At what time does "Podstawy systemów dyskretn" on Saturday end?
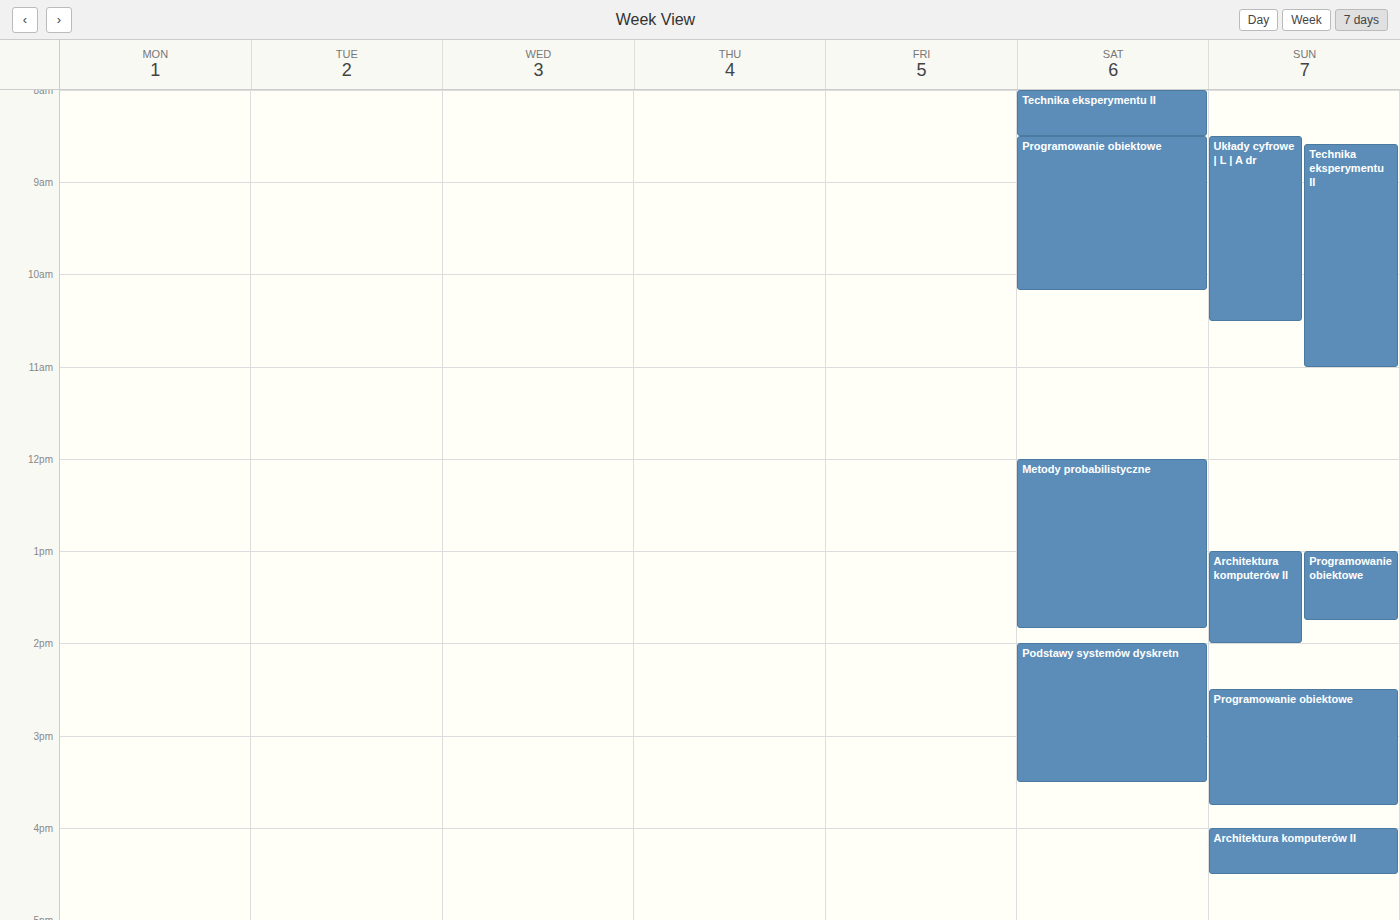
15:30